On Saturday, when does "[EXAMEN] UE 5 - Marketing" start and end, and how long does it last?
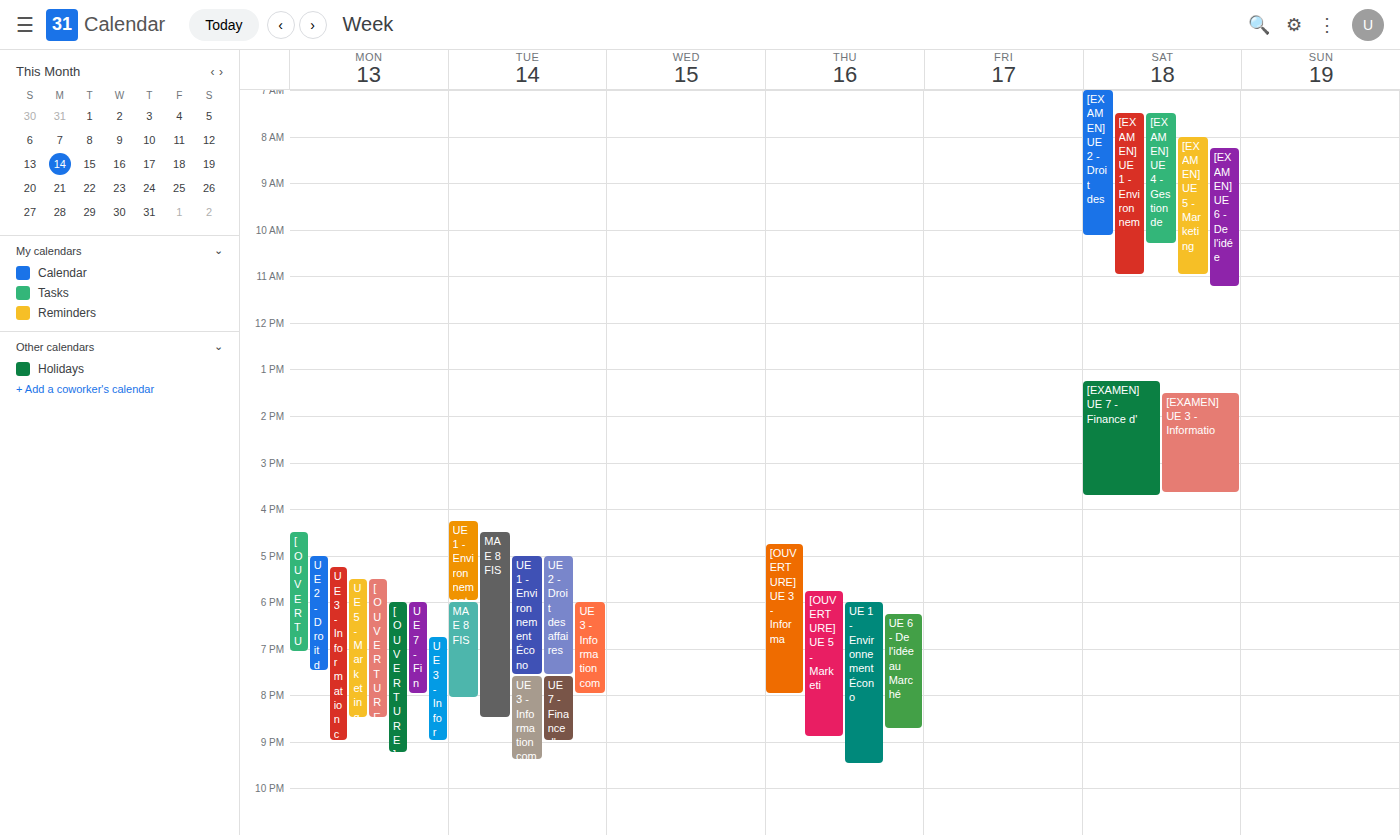
8:00 AM to 11:00 AM, 3 hours